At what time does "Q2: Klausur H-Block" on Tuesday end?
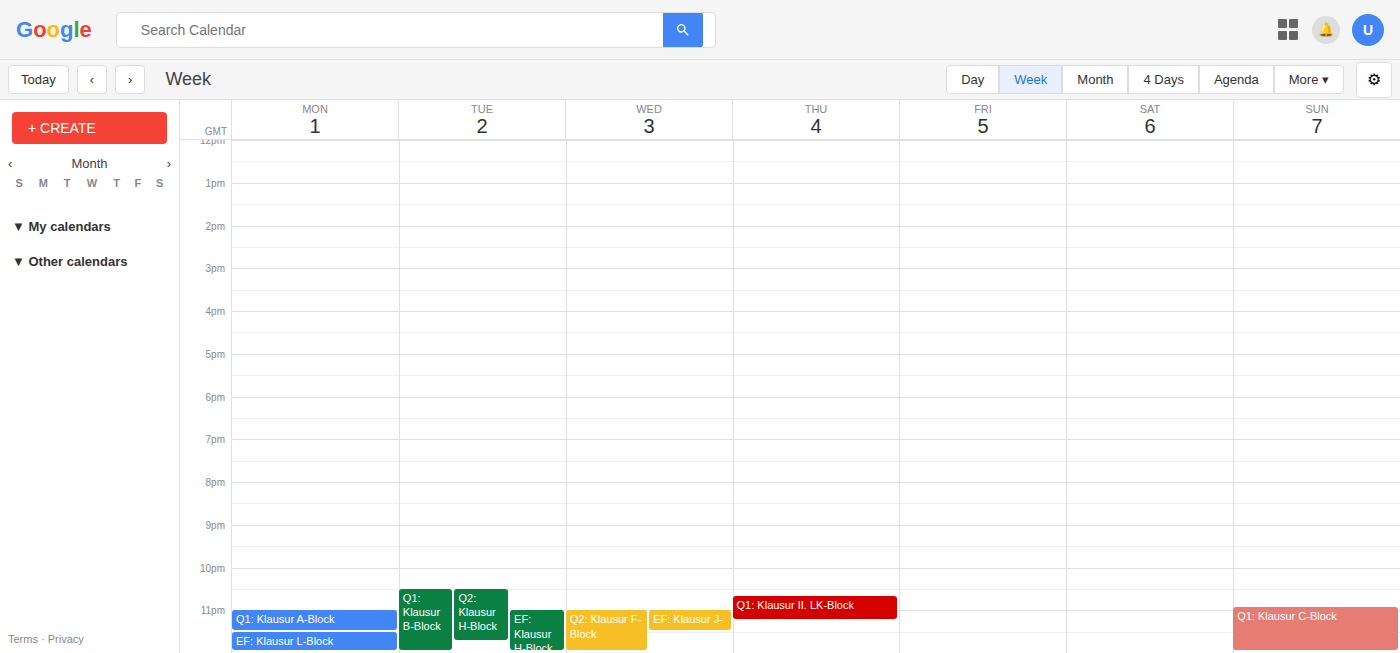
11:45 PM